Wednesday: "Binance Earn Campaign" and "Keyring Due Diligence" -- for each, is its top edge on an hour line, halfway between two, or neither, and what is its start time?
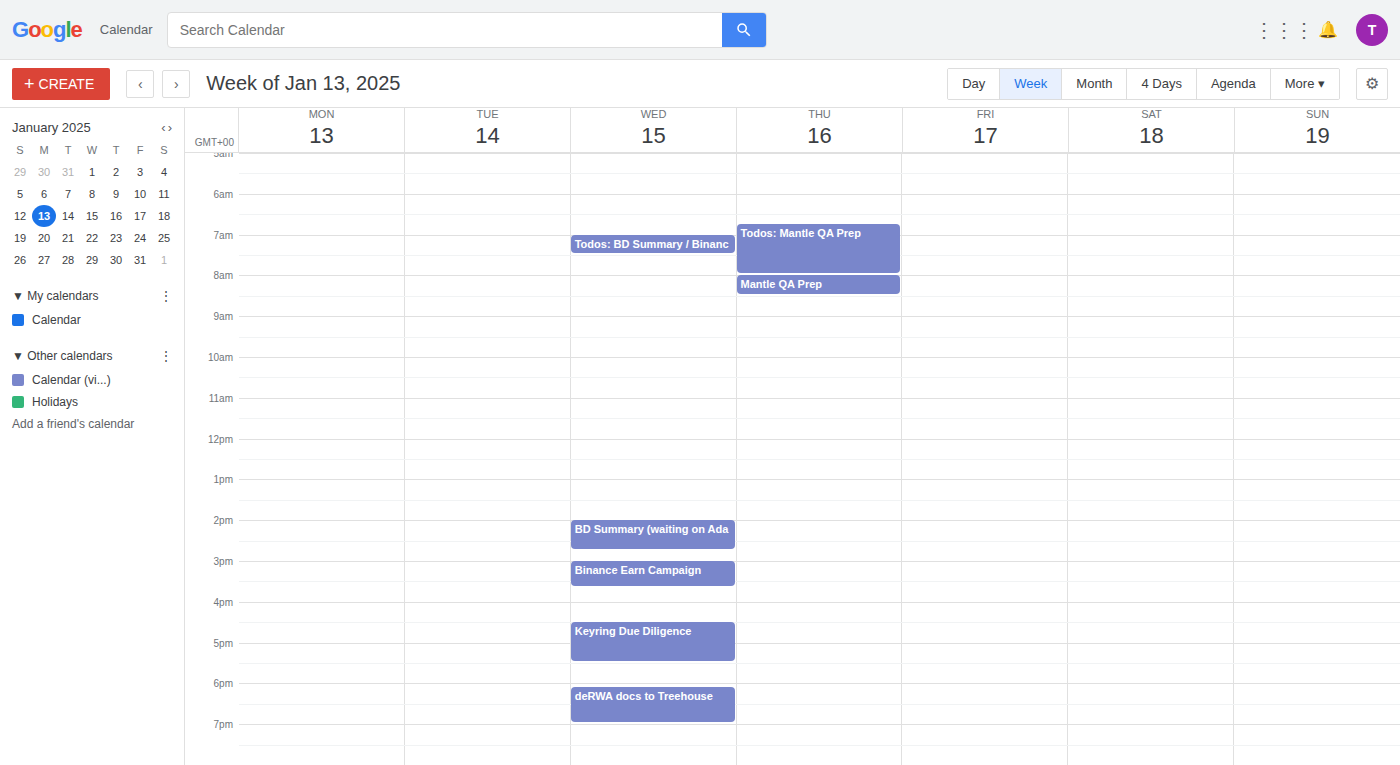
"Binance Earn Campaign": 3:00 PM, exactly on the 3 PM line. "Keyring Due Diligence": 4:30 PM, halfway between the 4 PM and 5 PM lines.